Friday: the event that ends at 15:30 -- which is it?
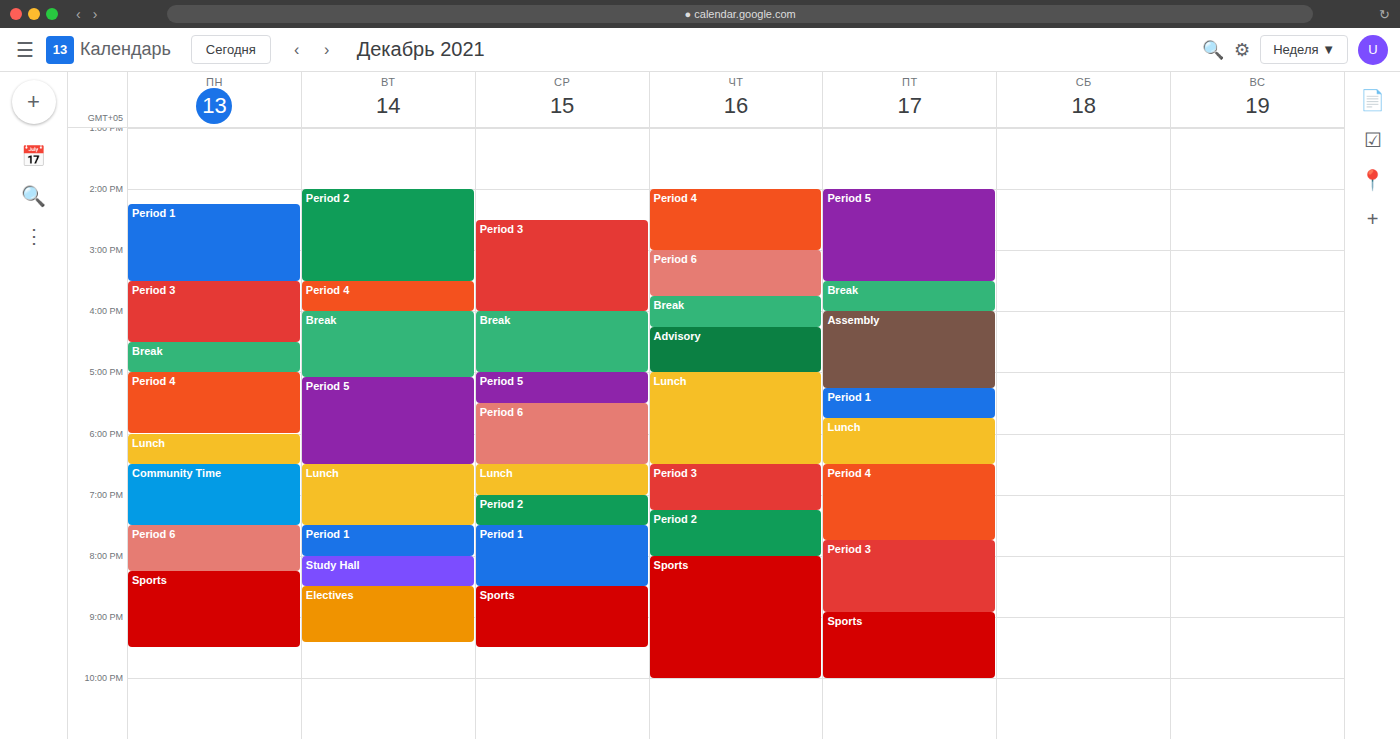
"Period 5"